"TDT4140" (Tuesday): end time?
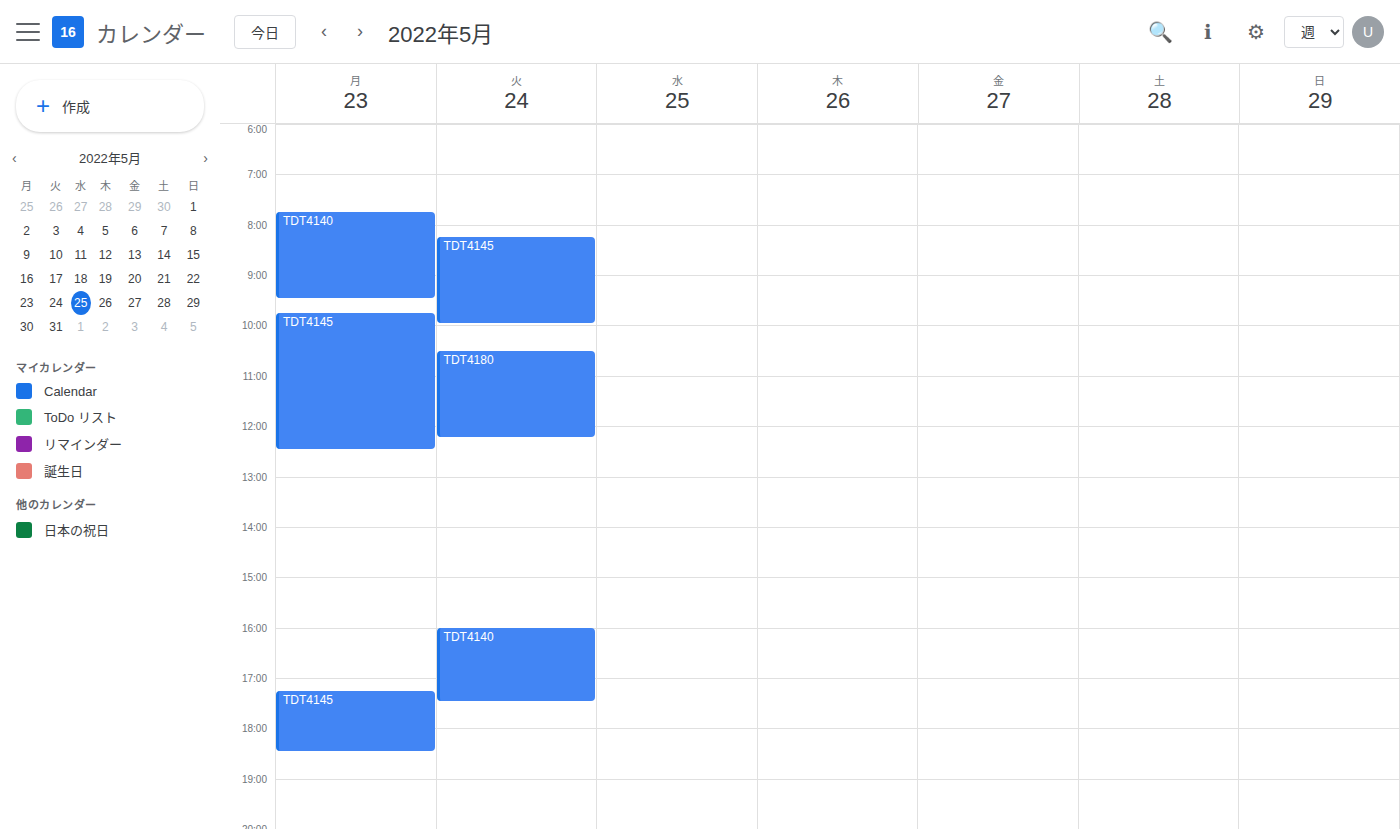
5:30 PM